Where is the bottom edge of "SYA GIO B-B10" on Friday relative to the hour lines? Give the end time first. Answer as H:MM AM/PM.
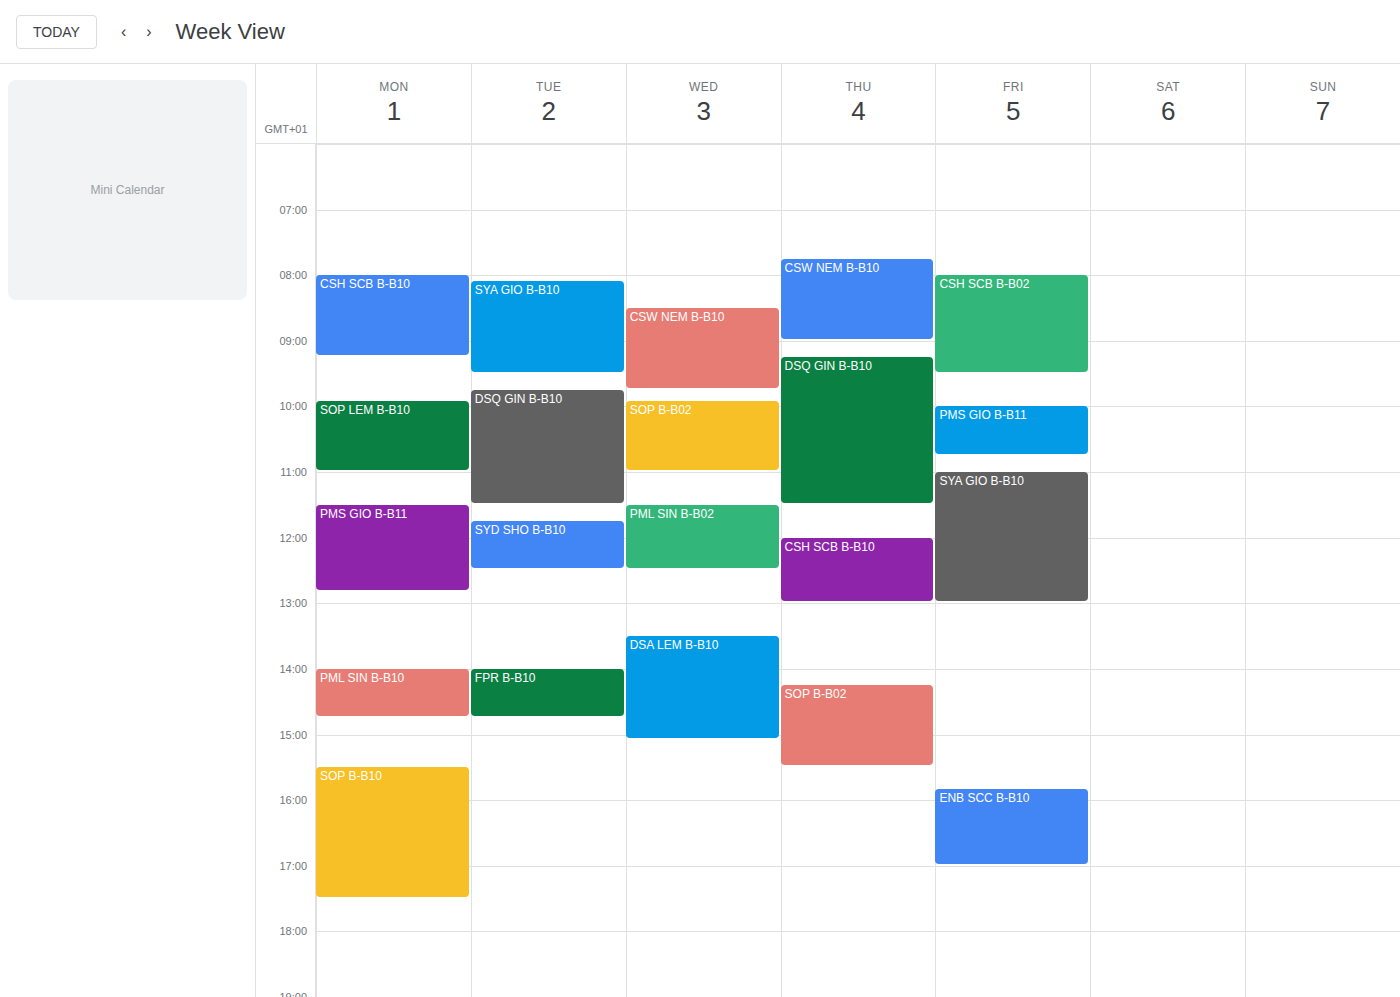
1:00 PM -- exactly on the 1 PM line.